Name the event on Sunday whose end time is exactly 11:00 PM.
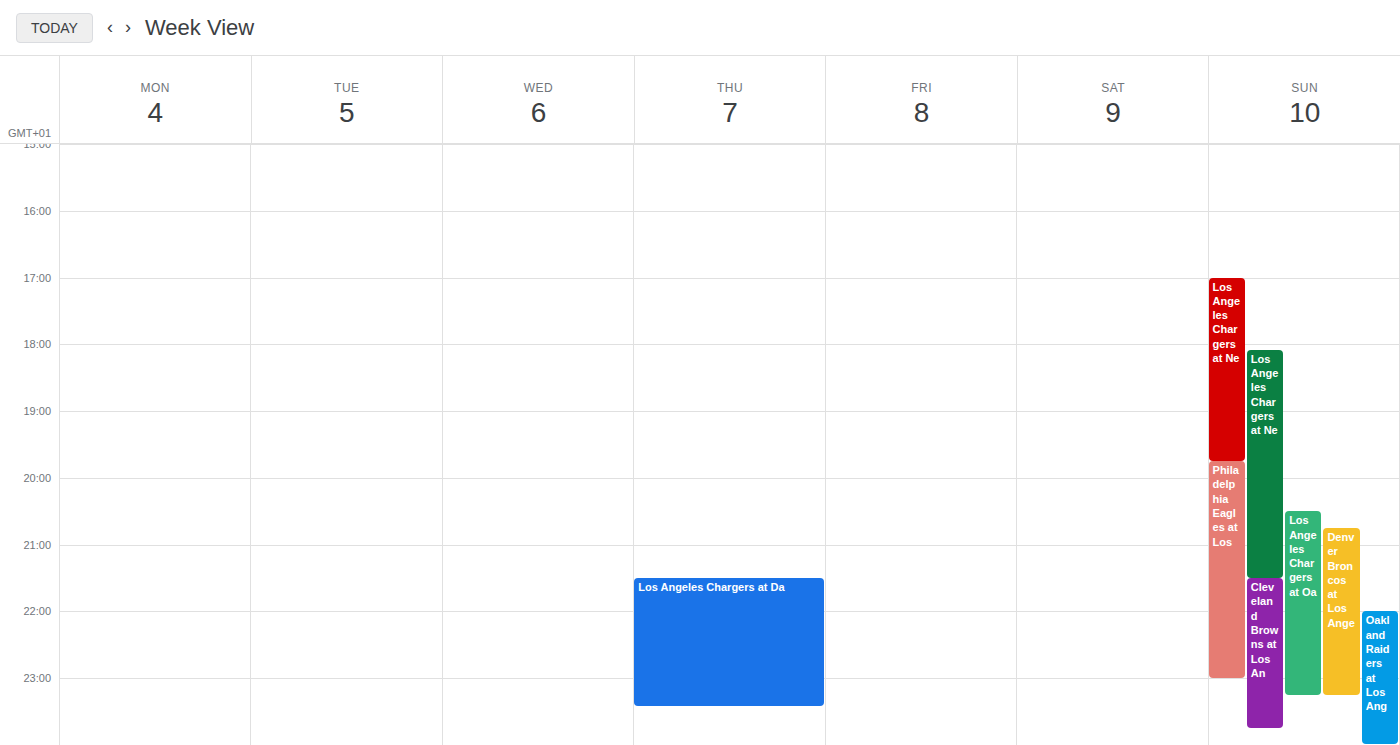
"Philadelphia Eagles at Los"